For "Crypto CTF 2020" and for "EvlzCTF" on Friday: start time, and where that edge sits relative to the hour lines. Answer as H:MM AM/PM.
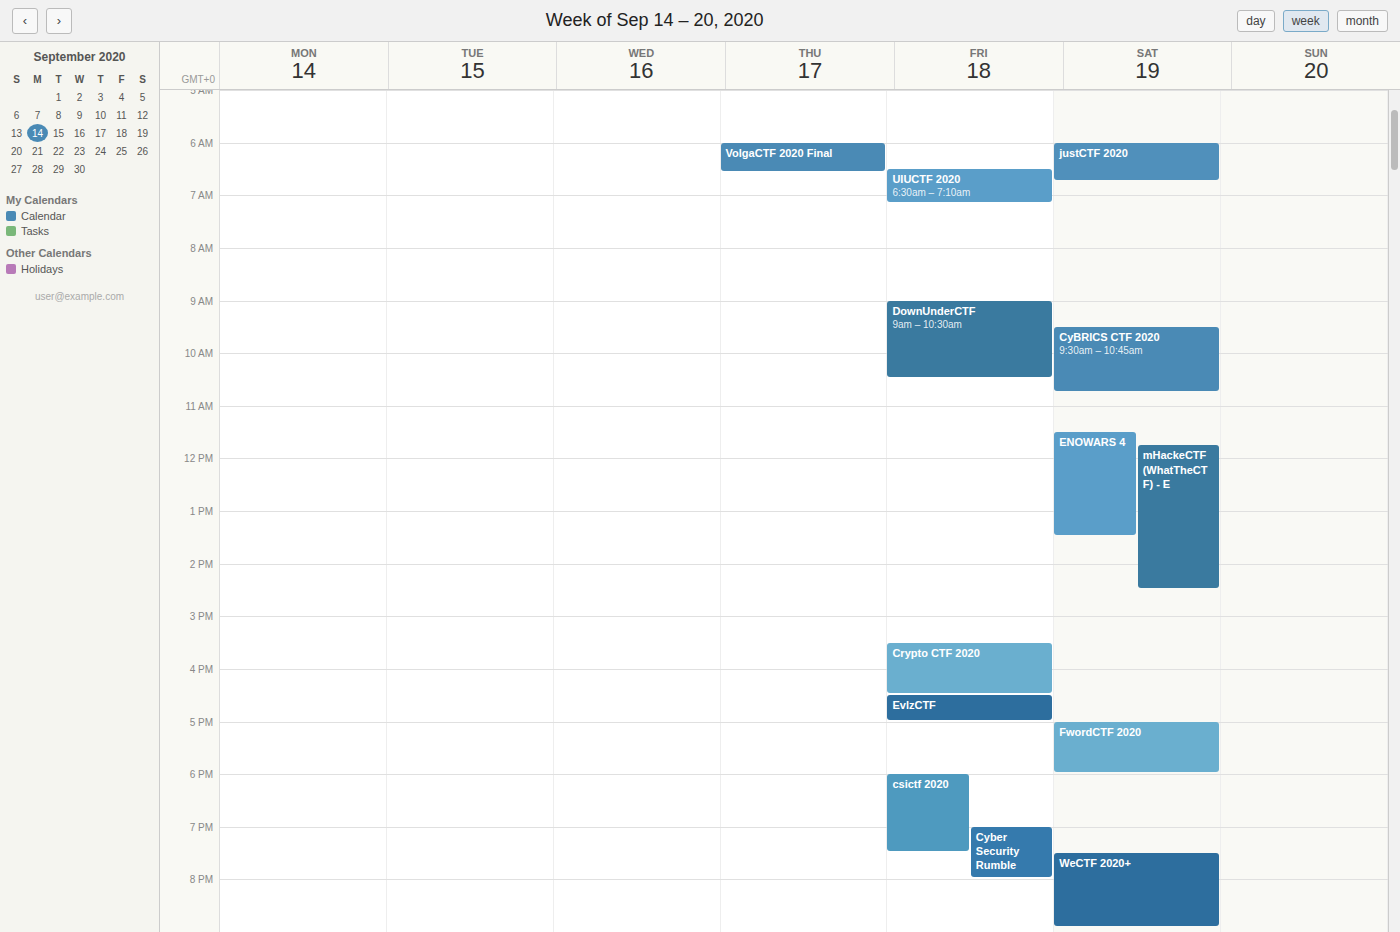
"Crypto CTF 2020": 3:30 PM, halfway between the 3 PM and 4 PM lines. "EvlzCTF": 4:30 PM, halfway between the 4 PM and 5 PM lines.